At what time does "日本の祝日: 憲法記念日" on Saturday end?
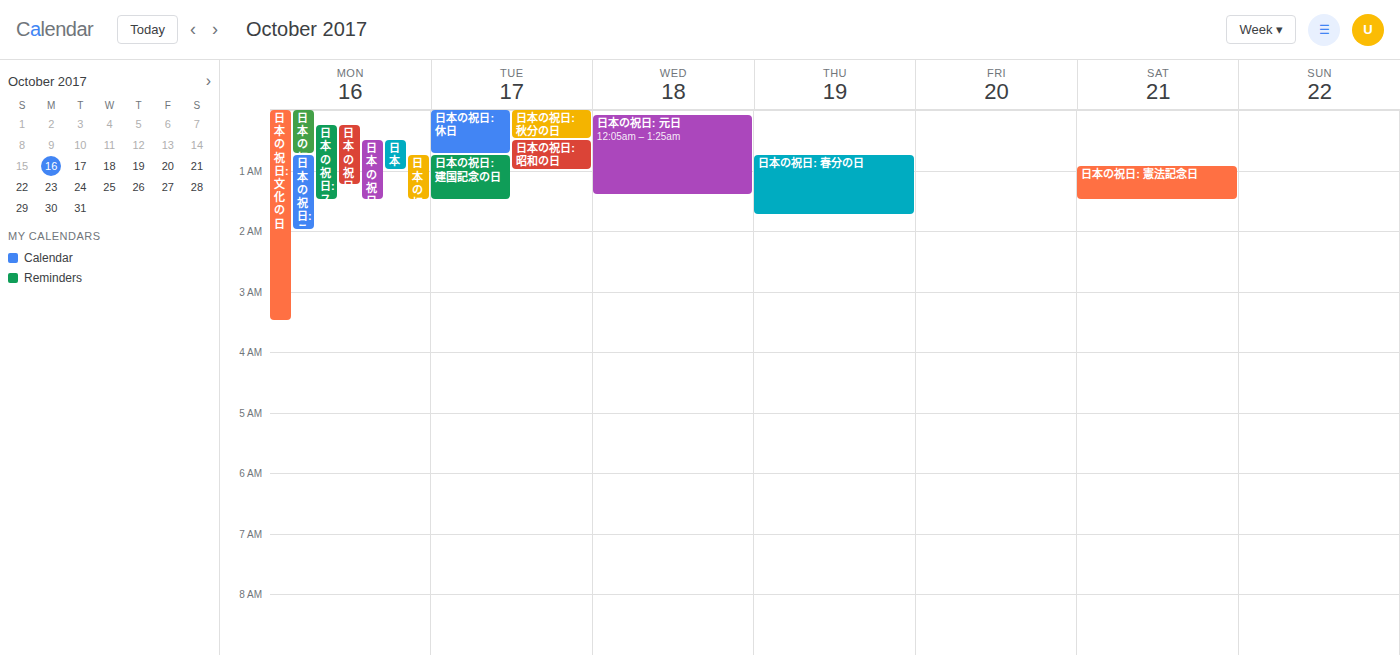
1:30 AM